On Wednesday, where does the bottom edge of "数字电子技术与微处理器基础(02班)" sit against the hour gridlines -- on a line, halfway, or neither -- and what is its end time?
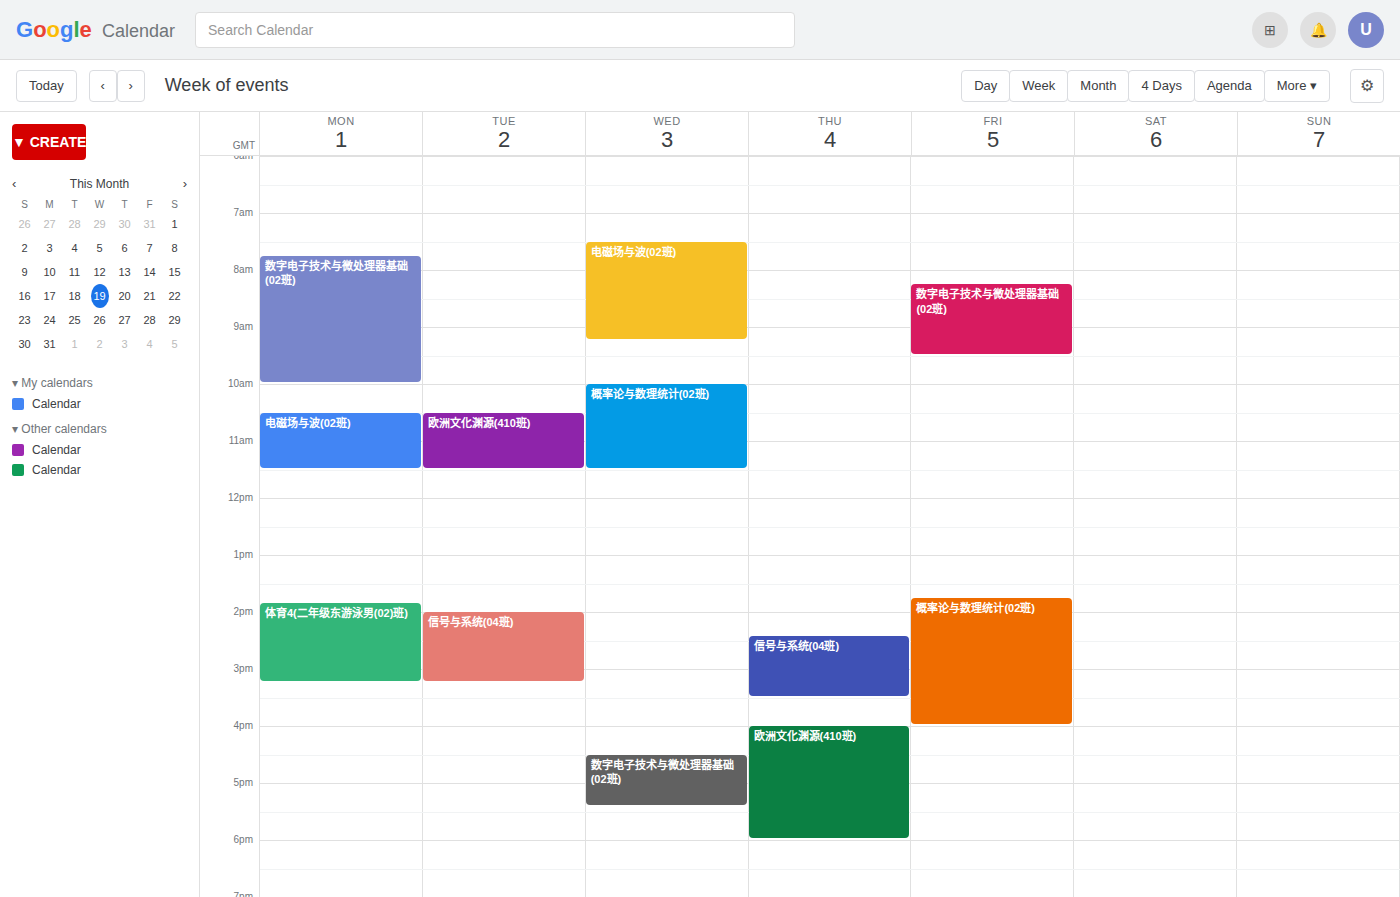
5:25 PM -- neither: 25 minutes below the 5 PM line and 35 minutes above the 6 PM line.